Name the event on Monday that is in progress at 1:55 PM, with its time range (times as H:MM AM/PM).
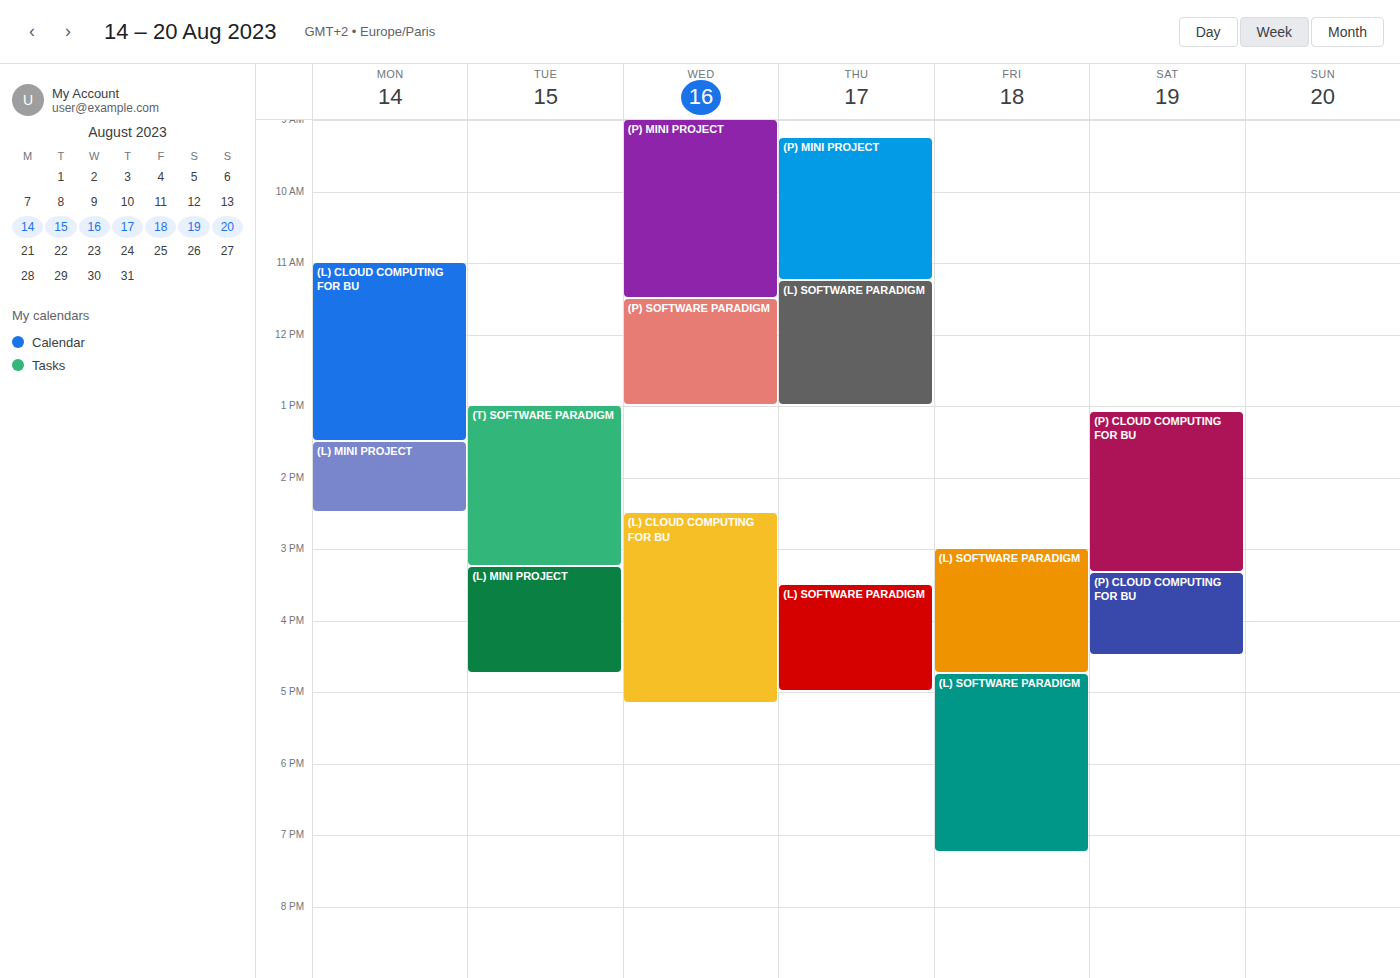
"(L) MINI PROJECT", 1:30 PM to 2:30 PM